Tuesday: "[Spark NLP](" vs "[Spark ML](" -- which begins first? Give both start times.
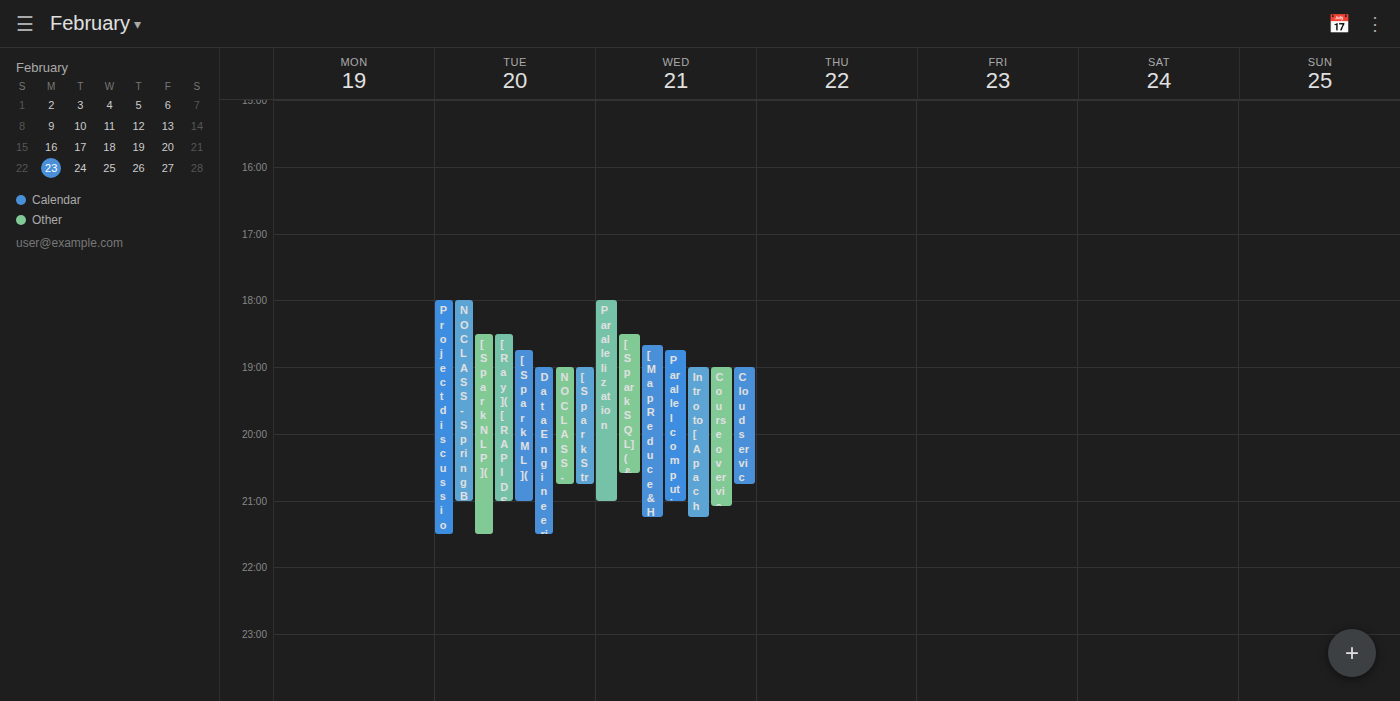
"[Spark NLP](" 18:30; "[Spark ML](" 18:45.